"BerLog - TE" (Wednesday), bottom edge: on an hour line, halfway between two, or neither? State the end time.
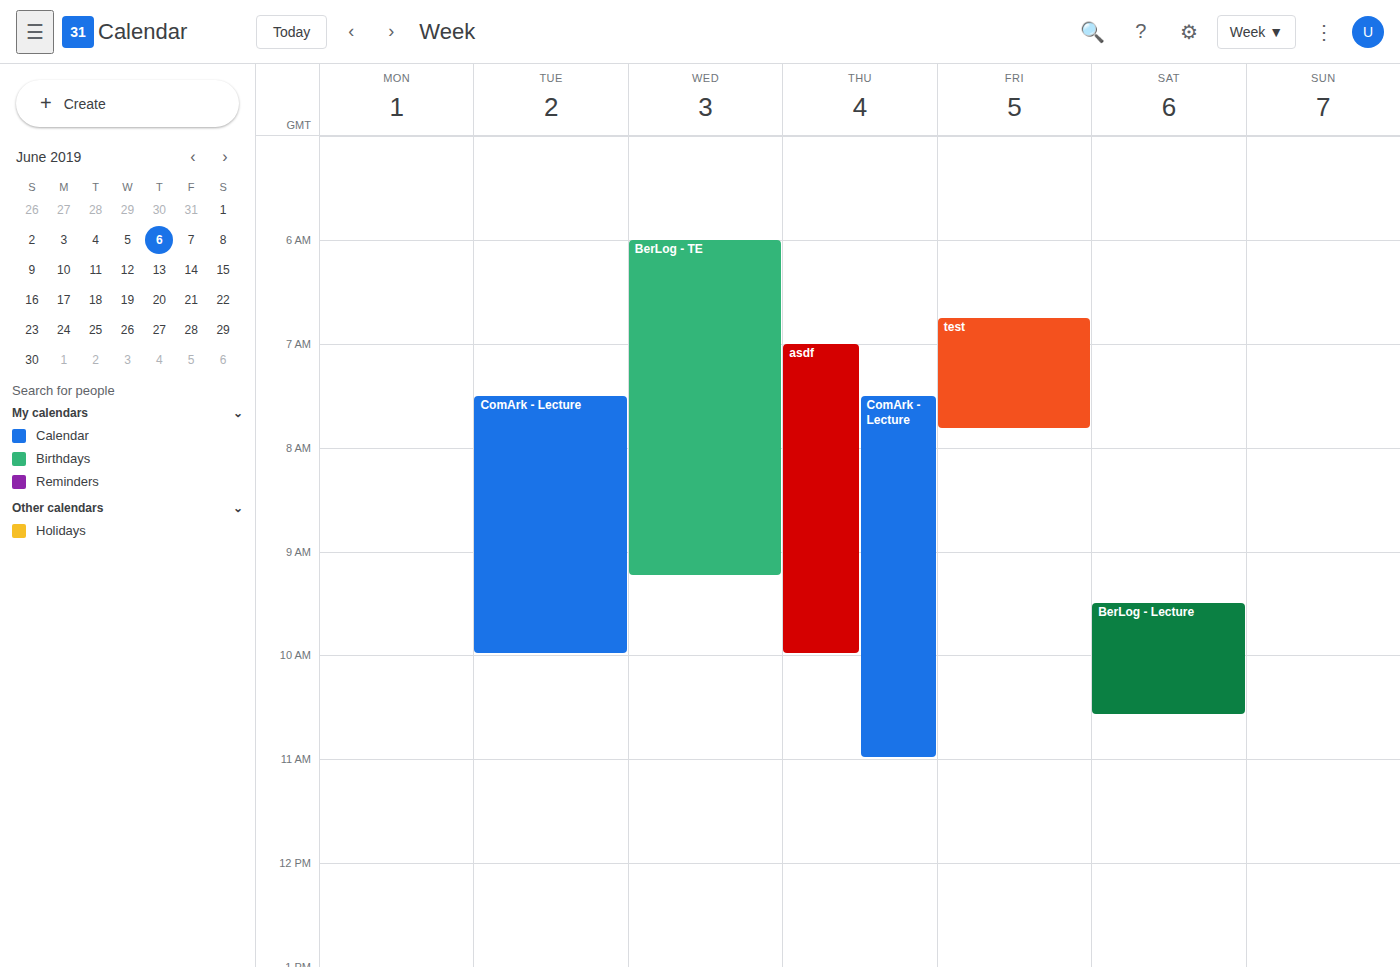
9:15 AM -- neither: a quarter of the way from the 9 AM line to the 10 AM line.